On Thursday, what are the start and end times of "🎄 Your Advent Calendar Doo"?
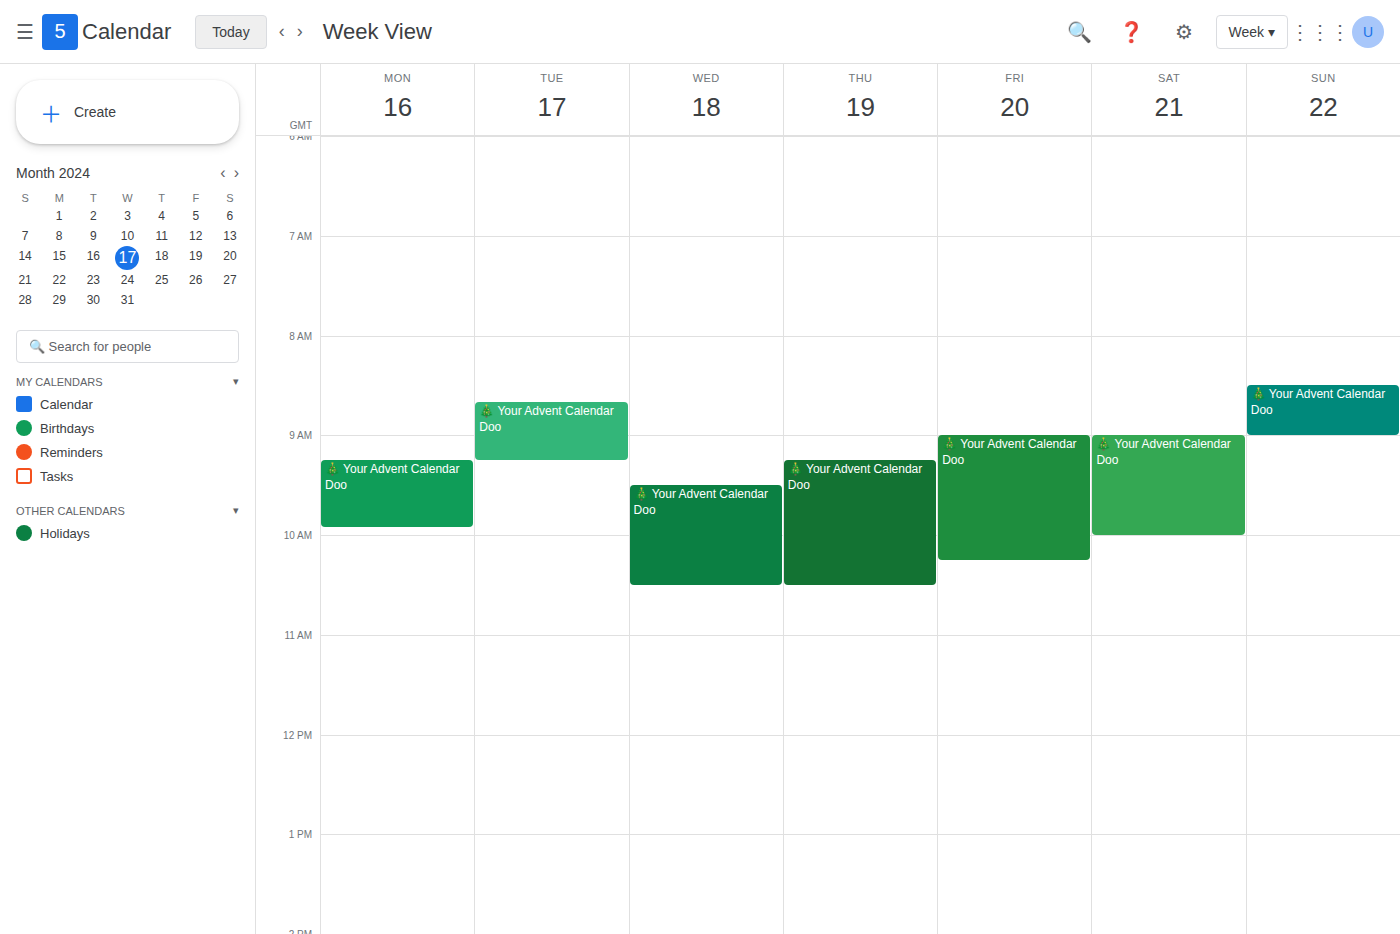
9:15 AM to 10:30 AM